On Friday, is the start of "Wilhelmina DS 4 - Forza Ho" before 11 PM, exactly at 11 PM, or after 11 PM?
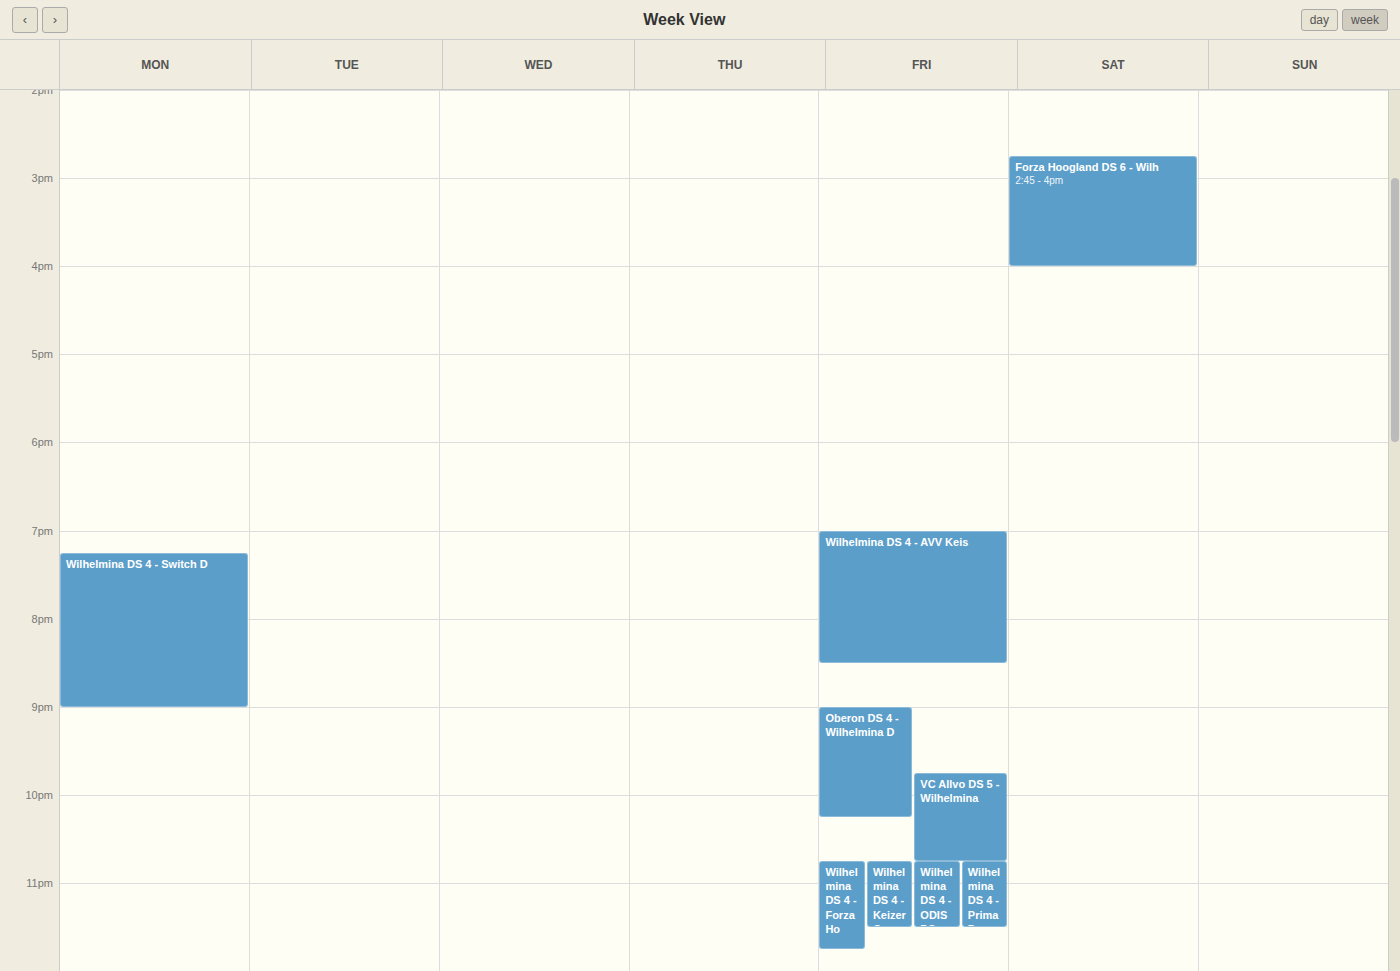
10:45 PM -- before 11 PM, 15 minutes above the 11 PM line.